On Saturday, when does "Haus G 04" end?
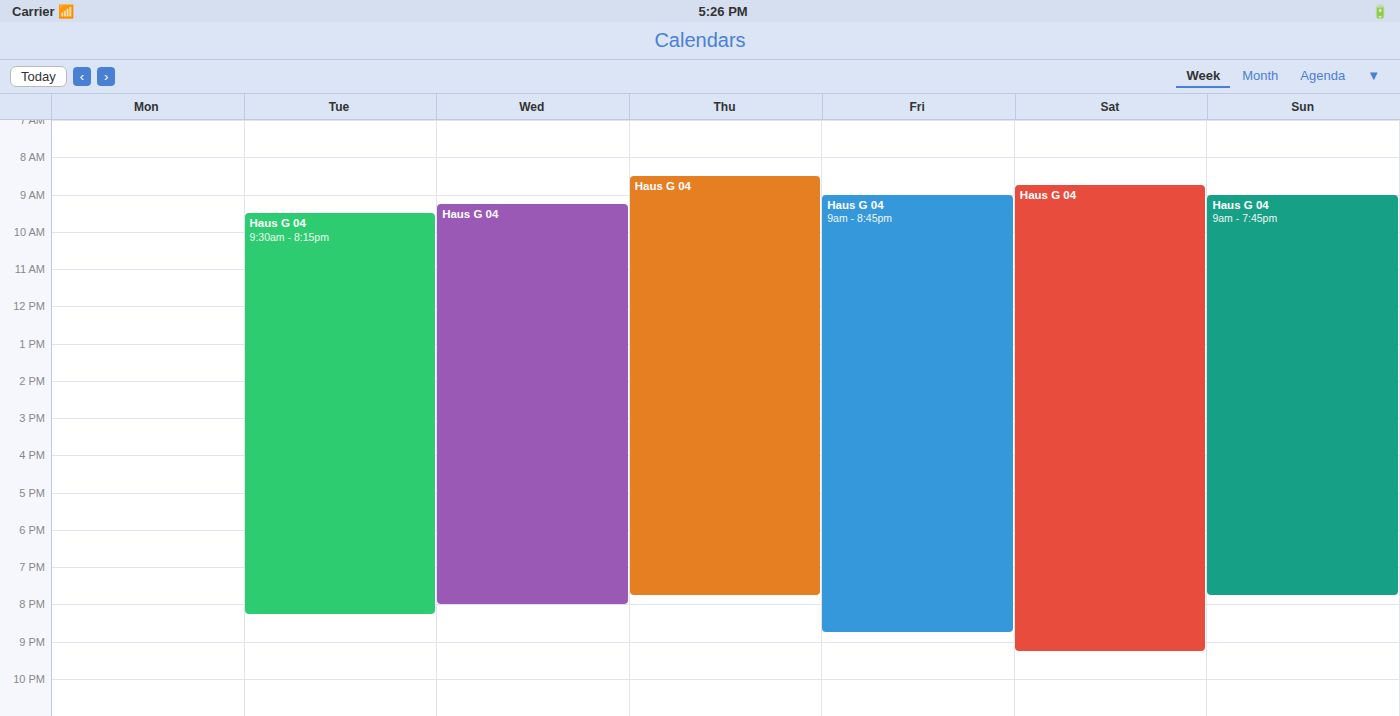
9:15 PM